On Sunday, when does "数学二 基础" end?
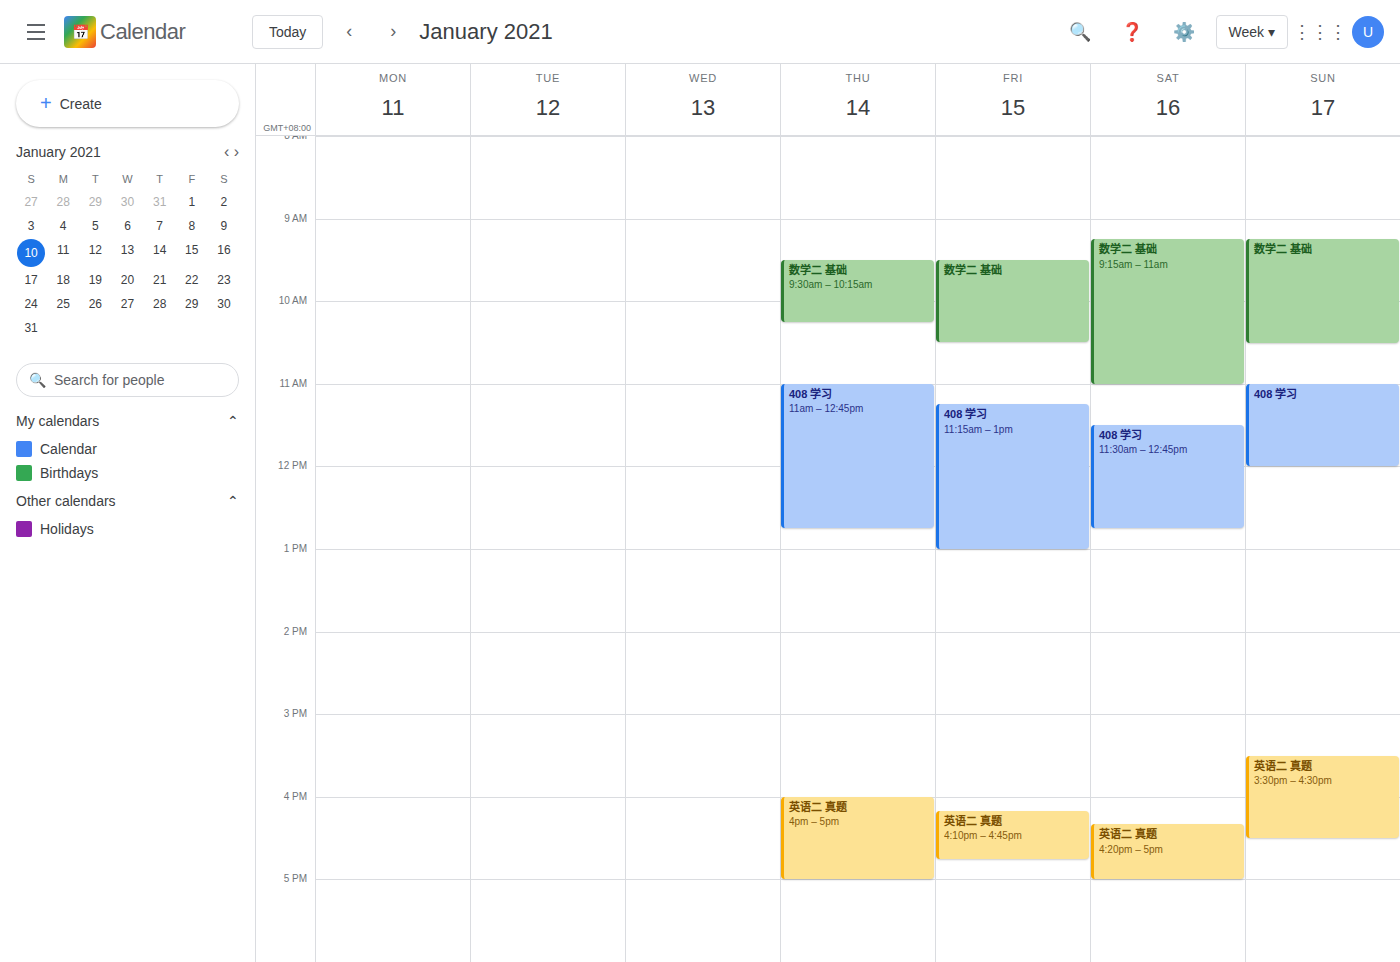
10:30